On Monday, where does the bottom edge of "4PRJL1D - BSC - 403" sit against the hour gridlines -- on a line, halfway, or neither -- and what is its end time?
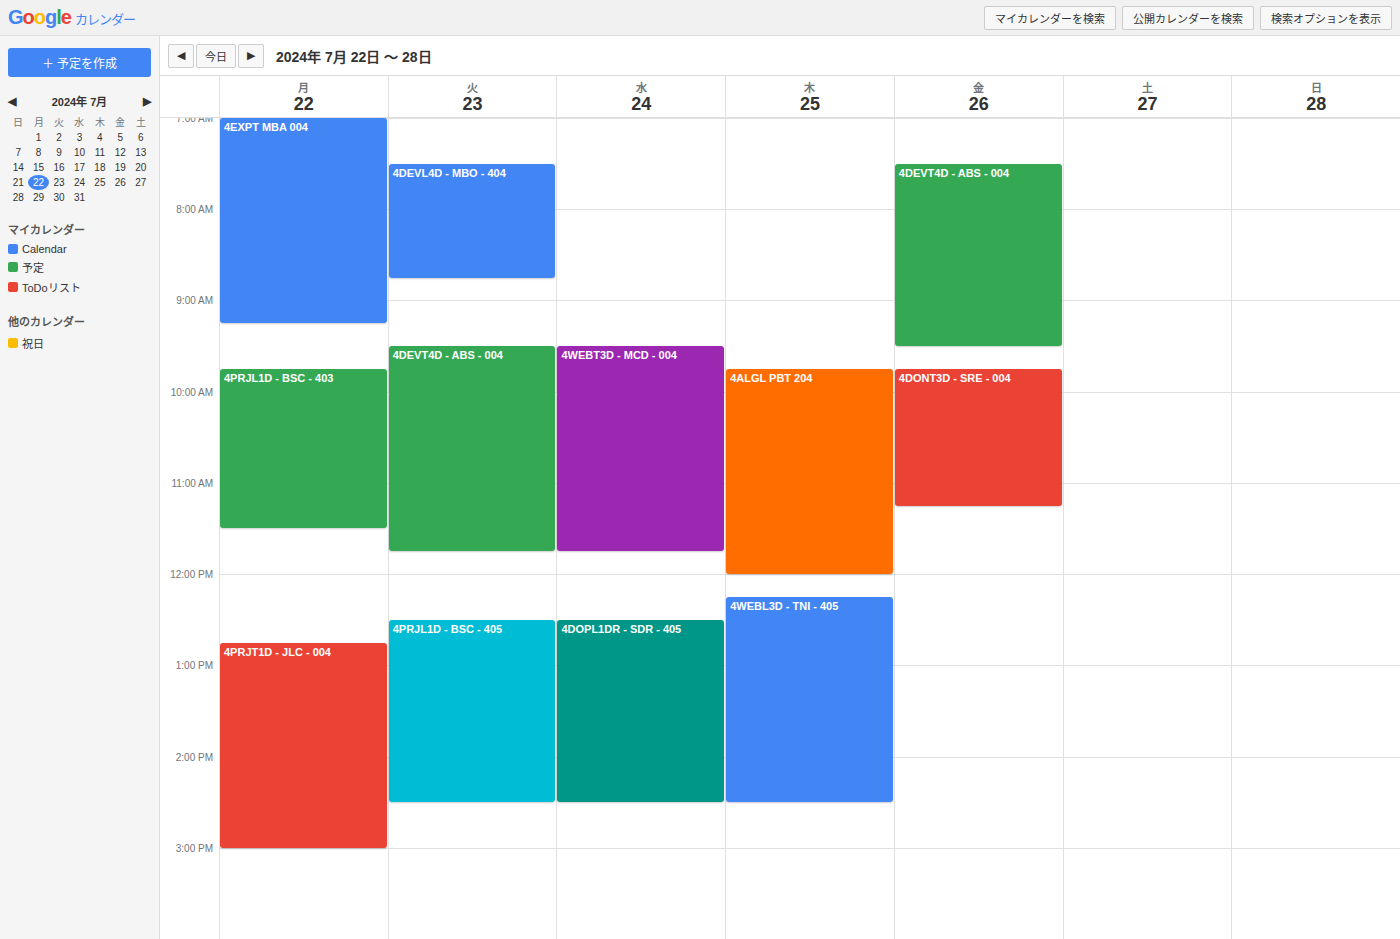
11:30 AM -- halfway between the 11 AM and 12 PM lines.